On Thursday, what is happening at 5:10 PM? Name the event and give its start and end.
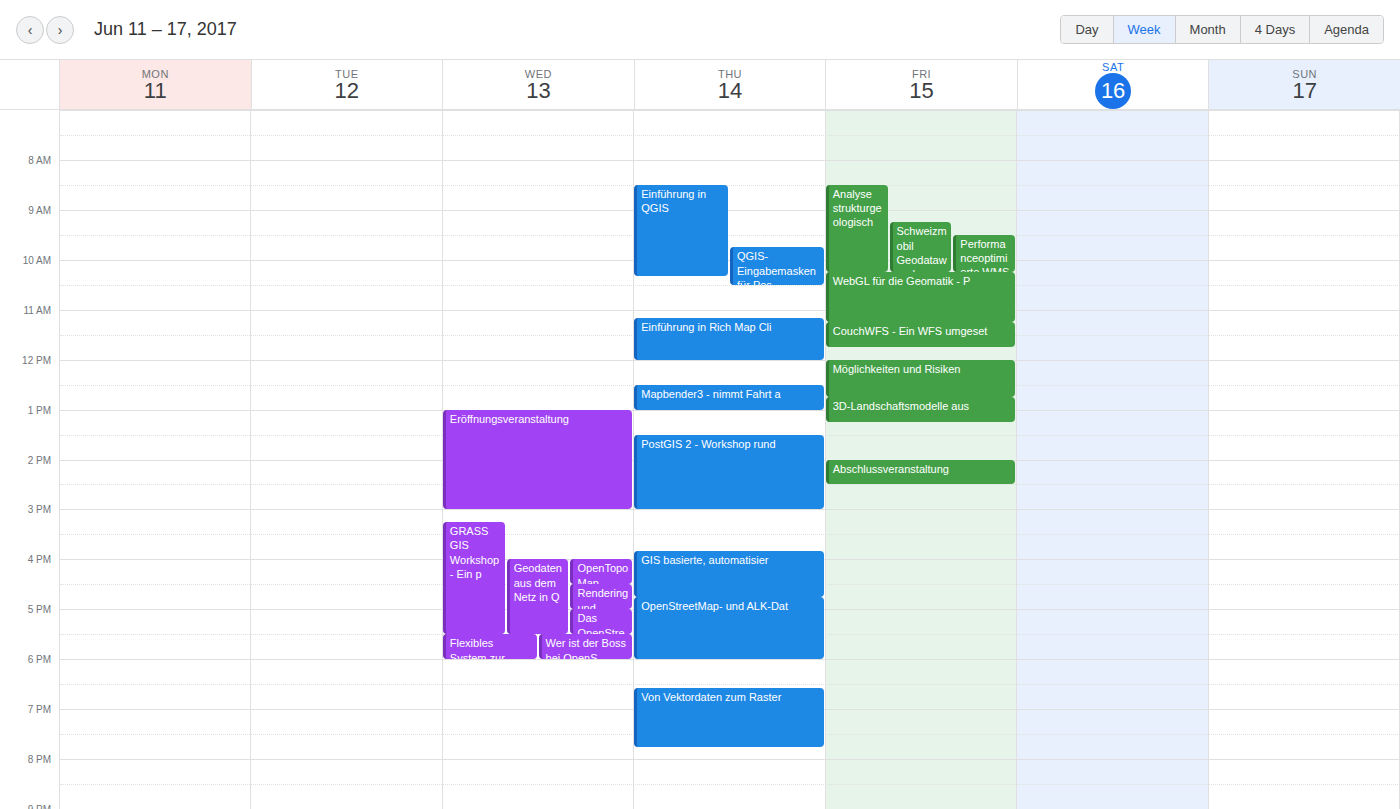
"OpenStreetMap- und ALK-Dat", 4:45 PM to 6:00 PM